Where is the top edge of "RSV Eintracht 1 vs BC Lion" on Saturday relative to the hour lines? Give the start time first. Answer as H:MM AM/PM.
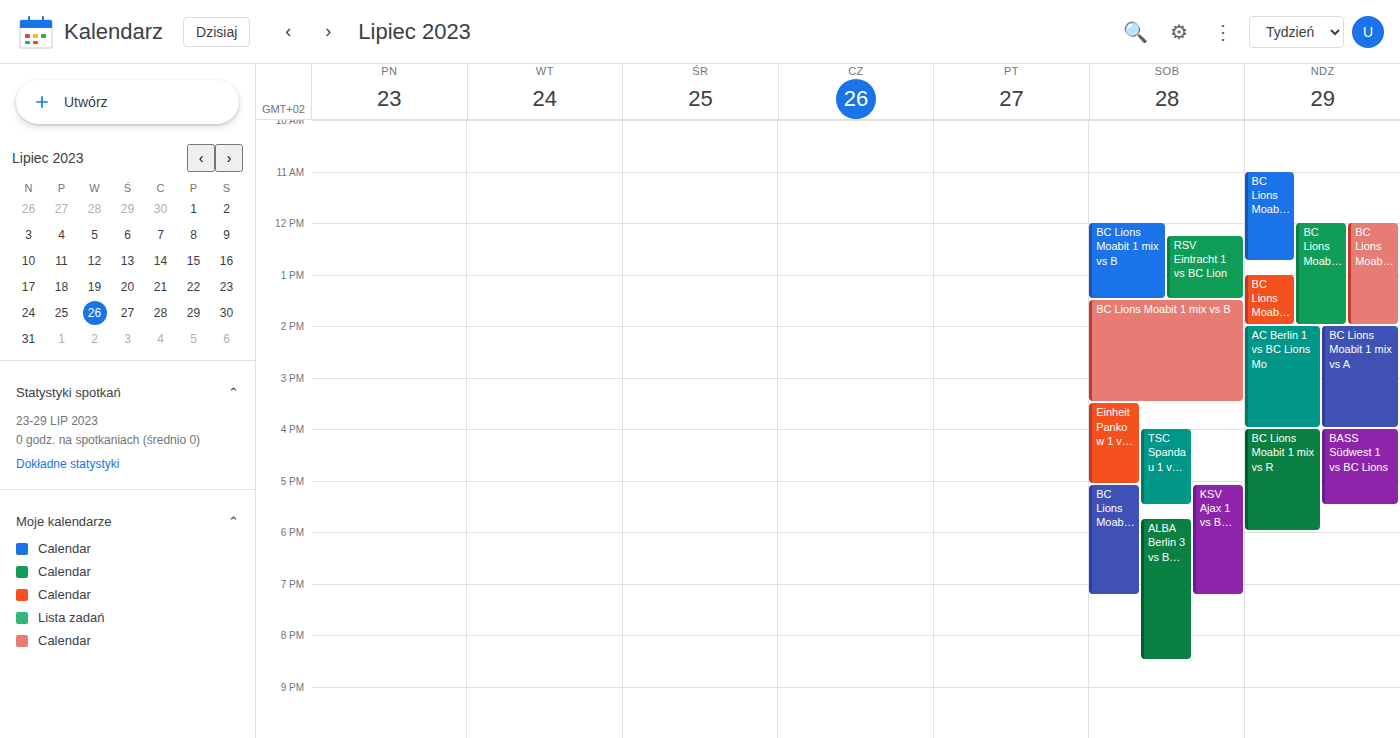
12:15 PM -- neither: a quarter of the way from the 12 PM line to the 1 PM line.